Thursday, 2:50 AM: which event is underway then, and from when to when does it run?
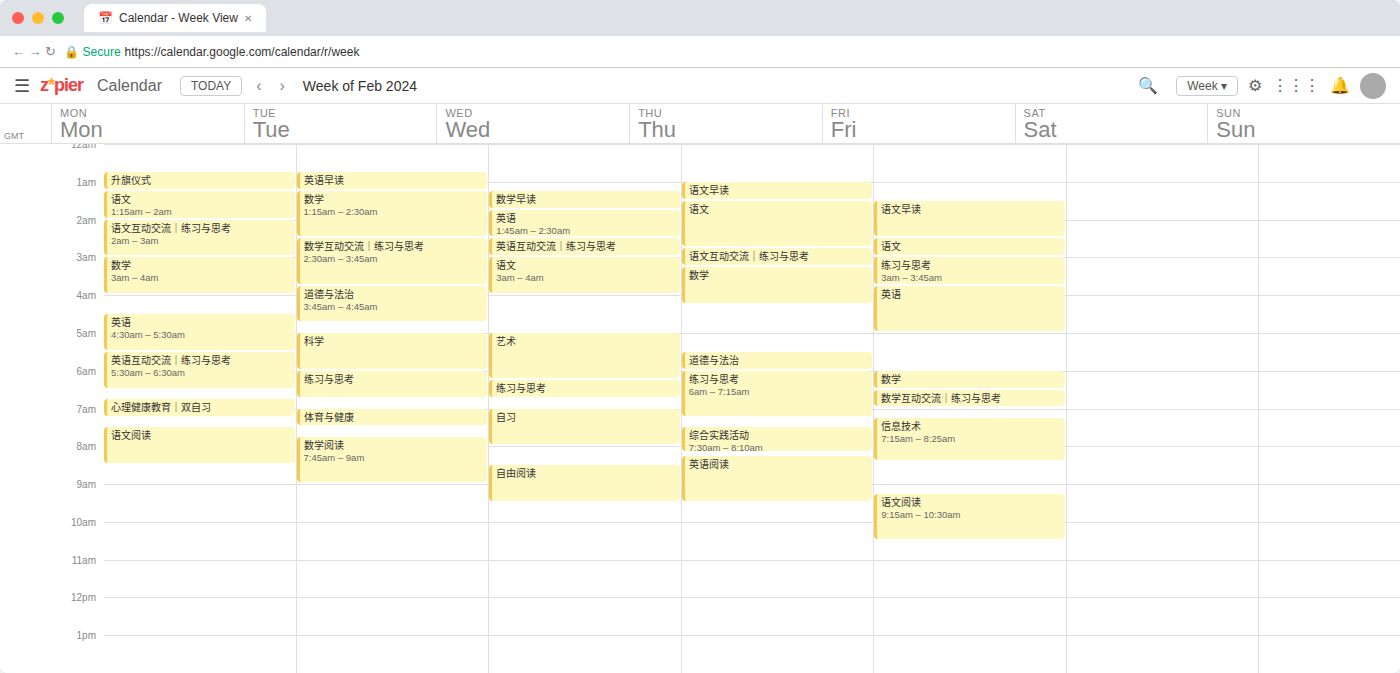
"语文互动交流｜练习与思考", 2:45 AM to 3:15 AM